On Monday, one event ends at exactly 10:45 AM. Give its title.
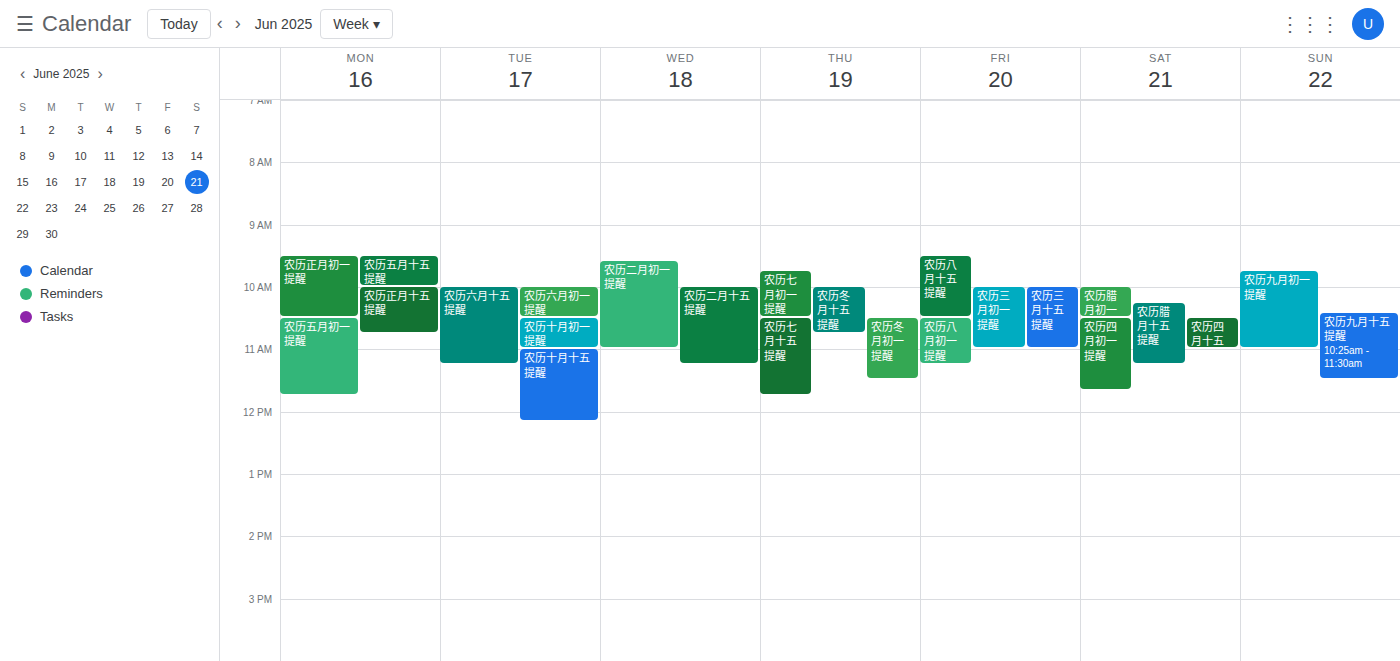
"农历正月十五提醒"